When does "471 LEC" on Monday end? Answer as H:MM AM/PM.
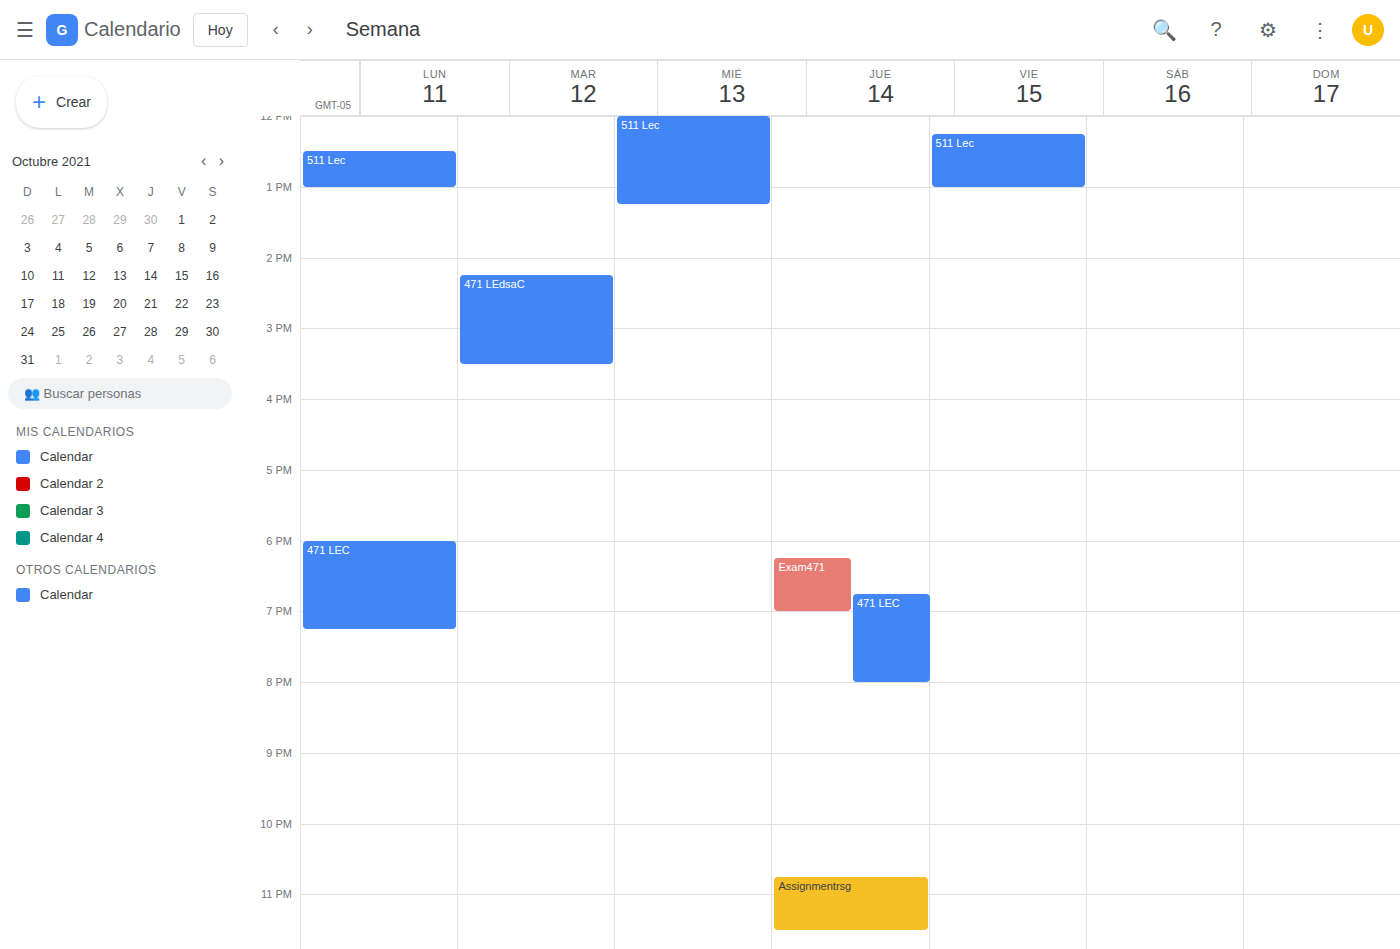
7:15 PM